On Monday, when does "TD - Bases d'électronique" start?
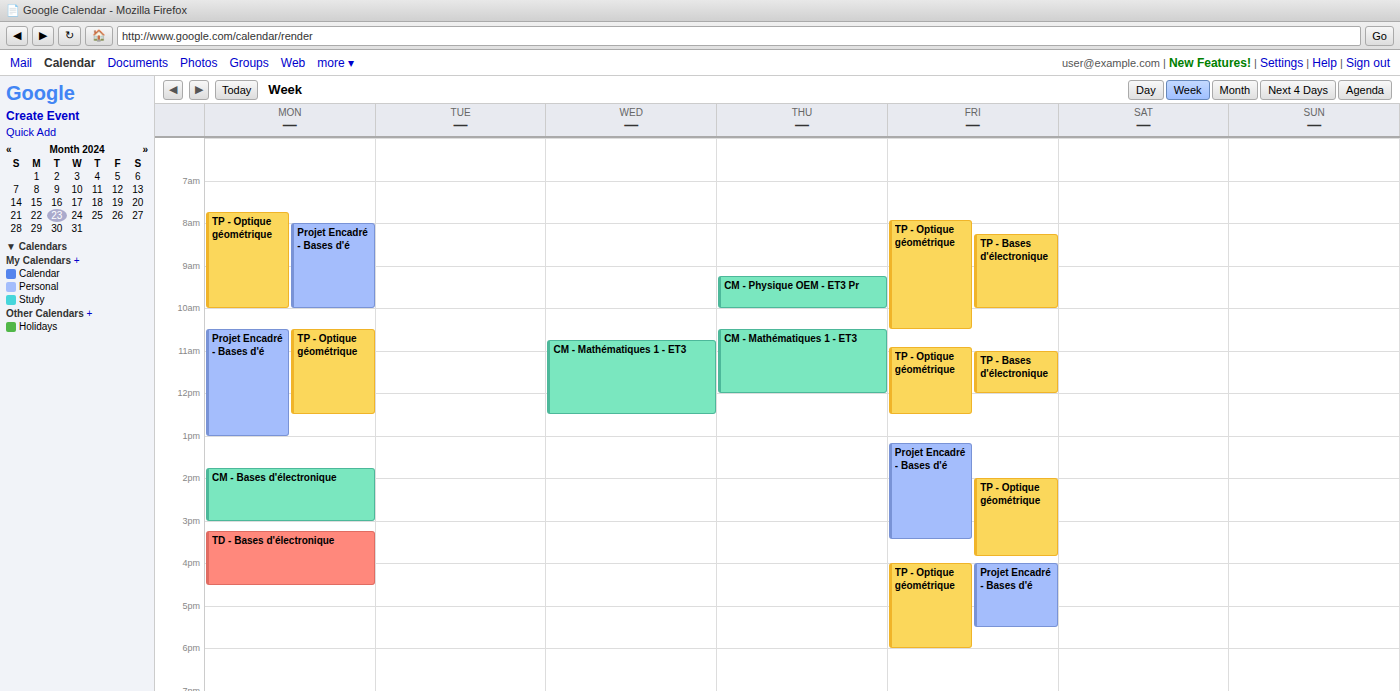
3:15 PM